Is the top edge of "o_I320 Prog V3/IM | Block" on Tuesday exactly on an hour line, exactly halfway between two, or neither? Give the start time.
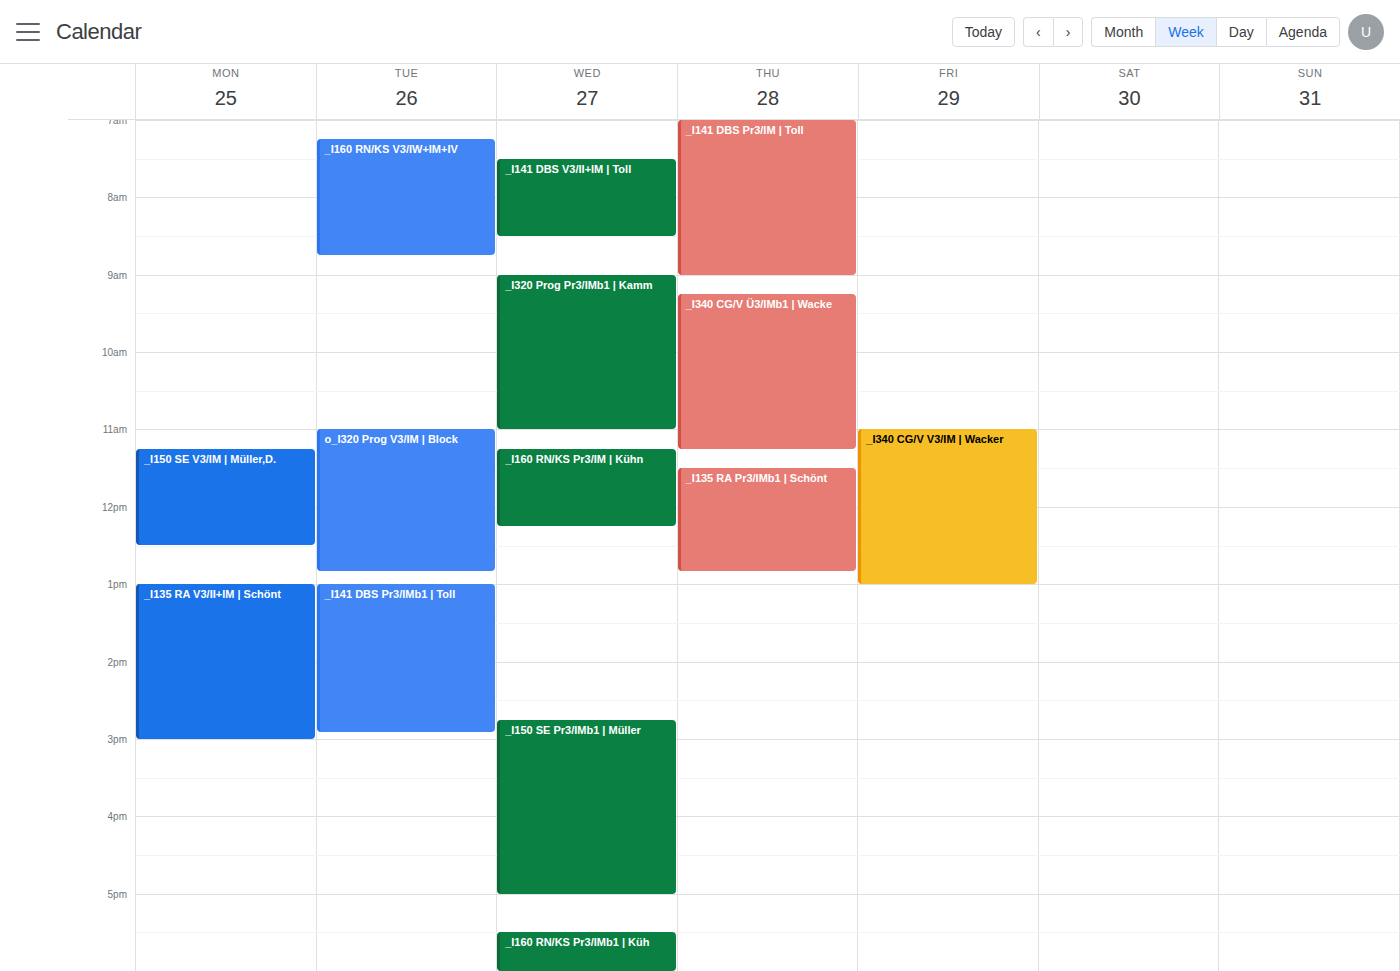
11:00 AM -- exactly on the 11 AM line.